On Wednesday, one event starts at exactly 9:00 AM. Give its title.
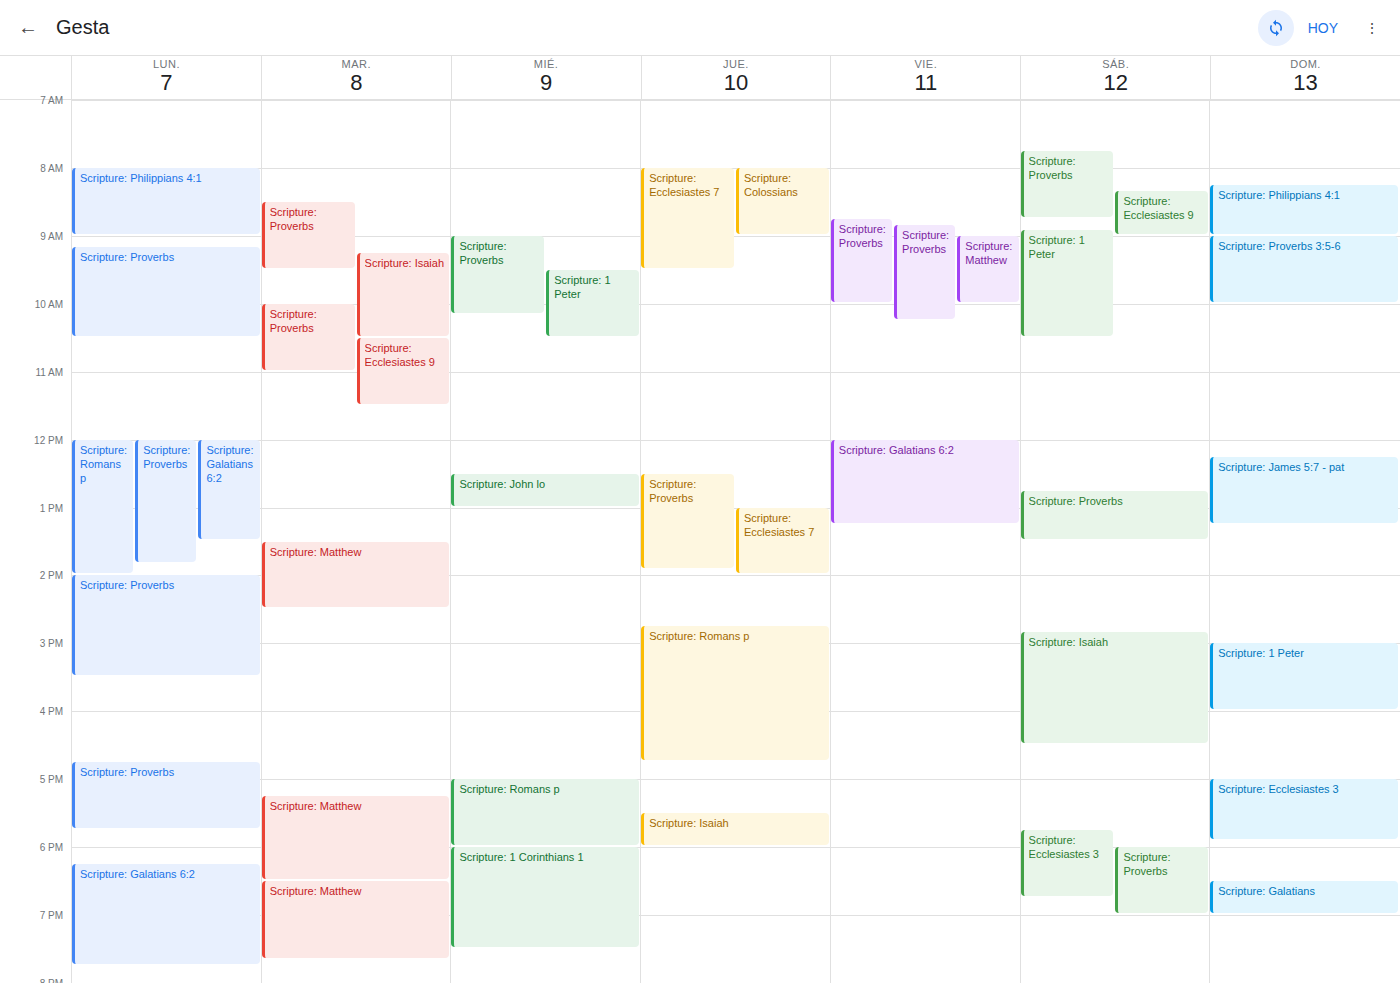
"Scripture: Proverbs"